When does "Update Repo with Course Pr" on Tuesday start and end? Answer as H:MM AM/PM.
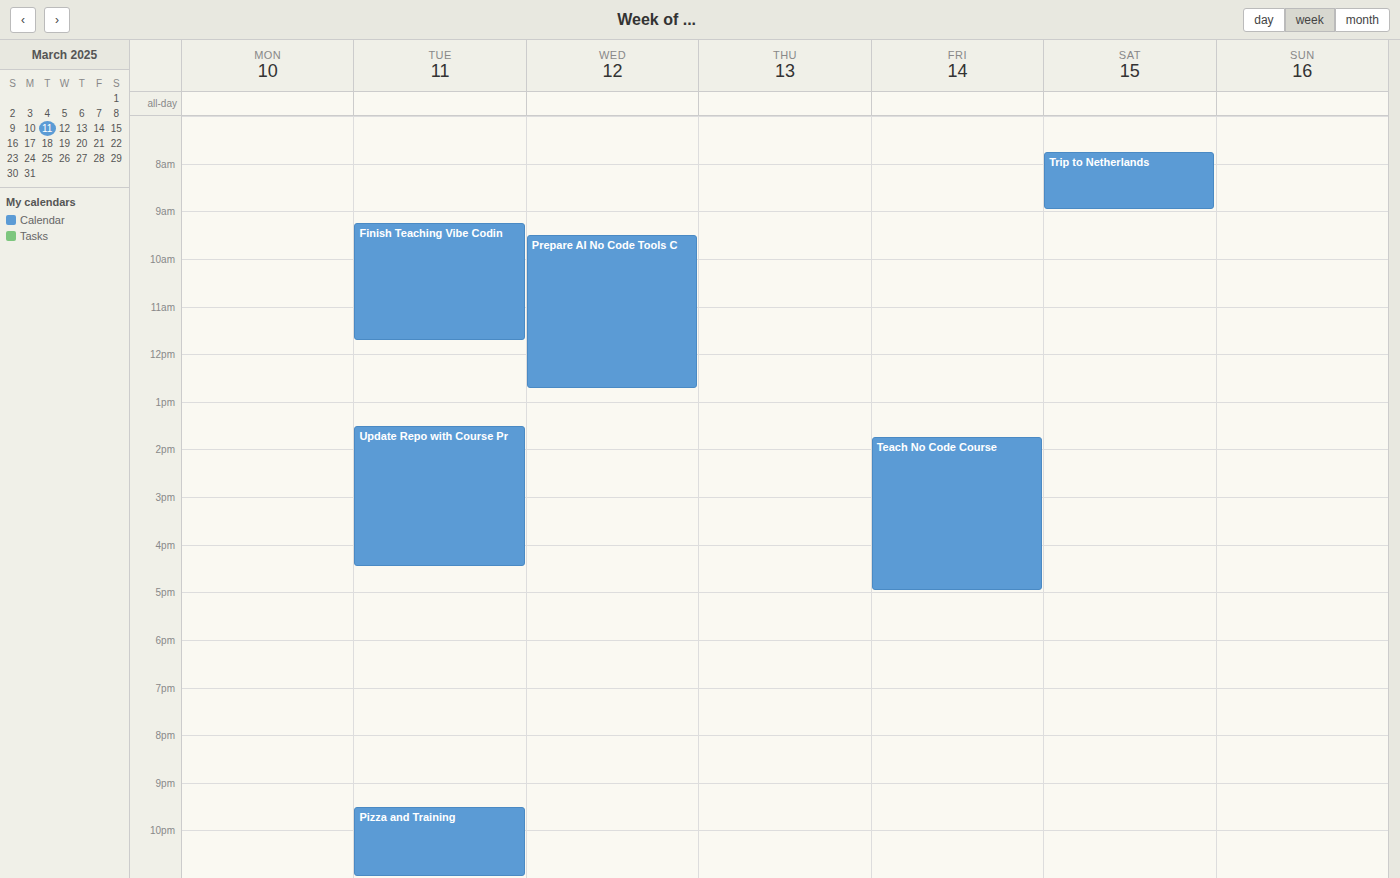
1:30 PM to 4:30 PM